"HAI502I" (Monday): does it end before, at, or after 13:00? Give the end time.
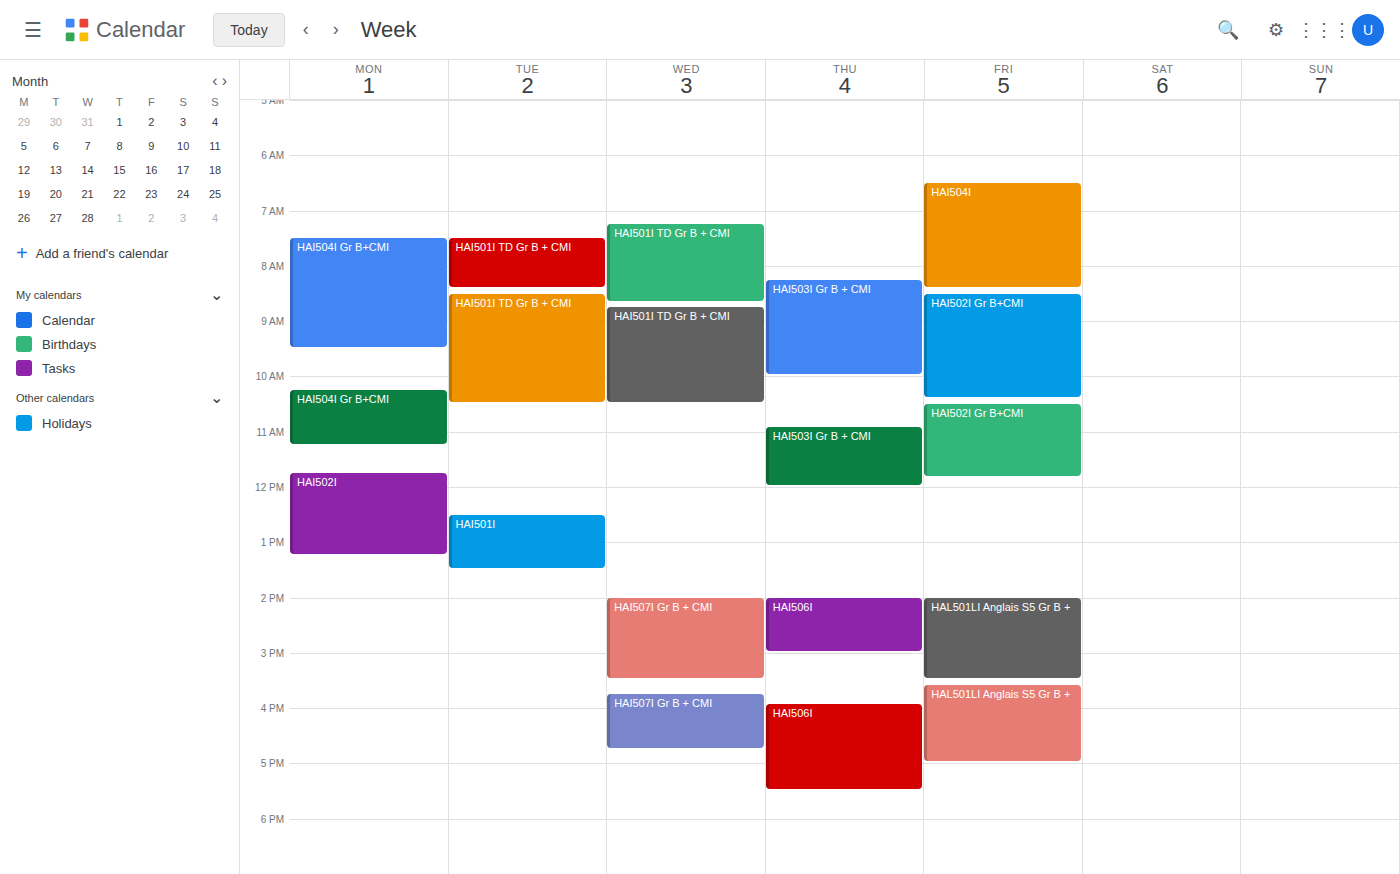
13:15 -- after 13:00, 15 minutes below the 13:00 line.